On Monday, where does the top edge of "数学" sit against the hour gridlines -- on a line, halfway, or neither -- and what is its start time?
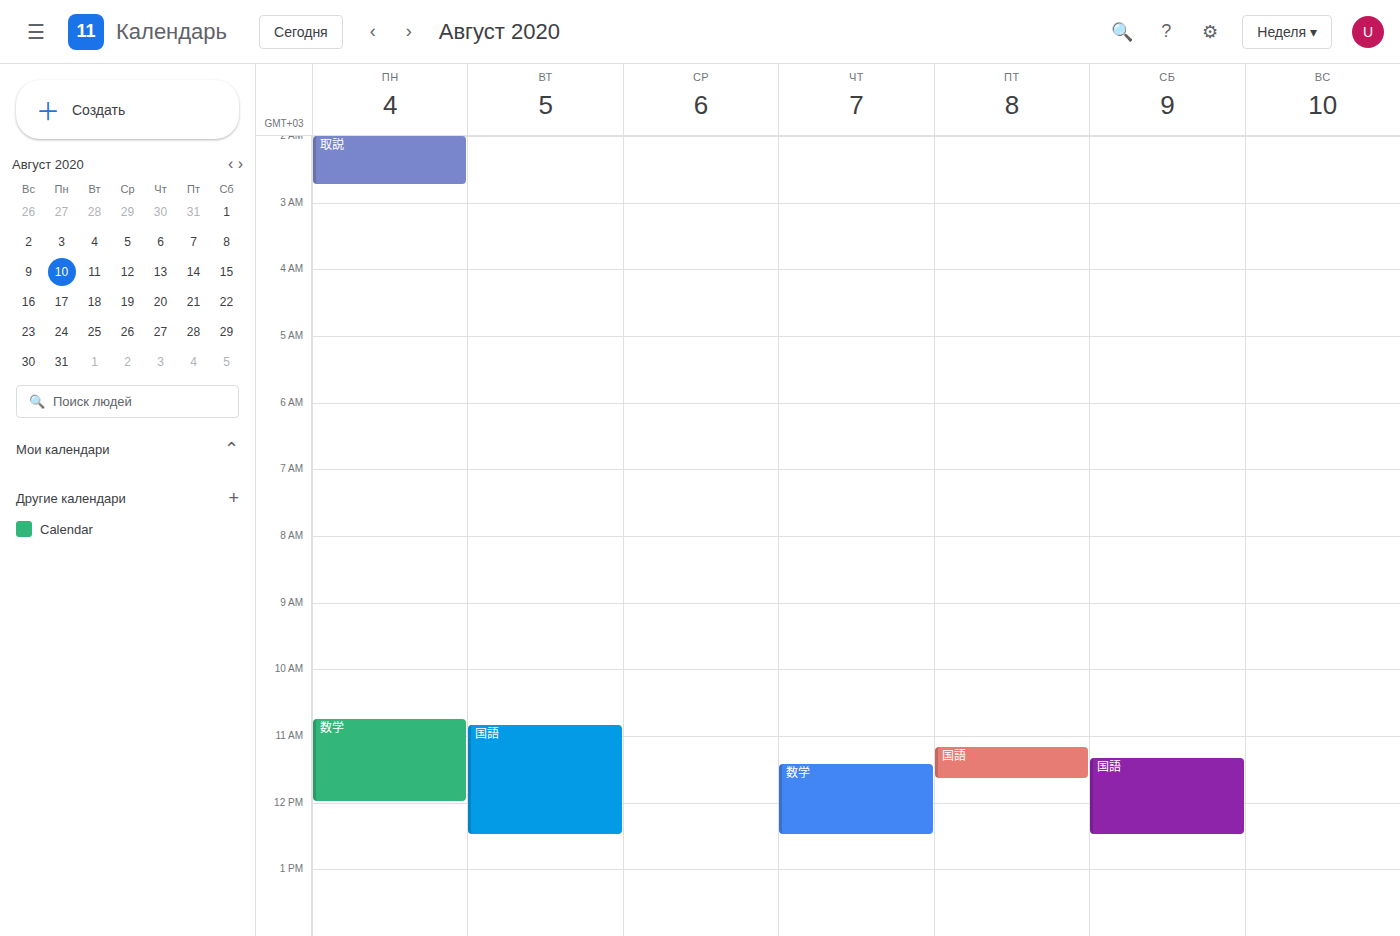
10:45 -- neither: three quarters of the way from the 10:00 line to the 11:00 line.